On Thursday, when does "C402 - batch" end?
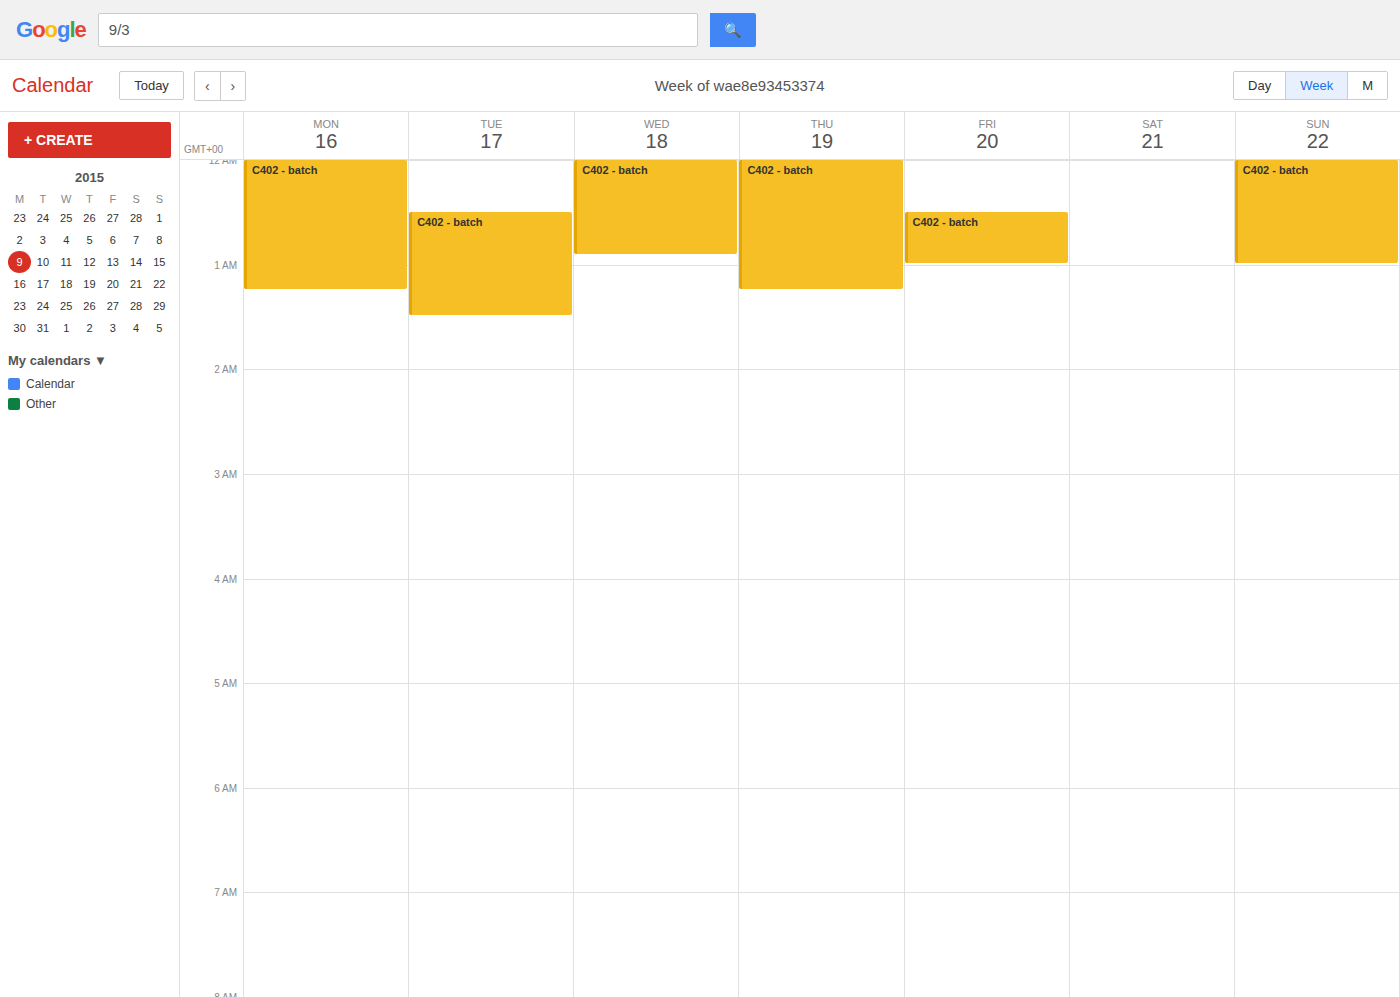
1:15 AM